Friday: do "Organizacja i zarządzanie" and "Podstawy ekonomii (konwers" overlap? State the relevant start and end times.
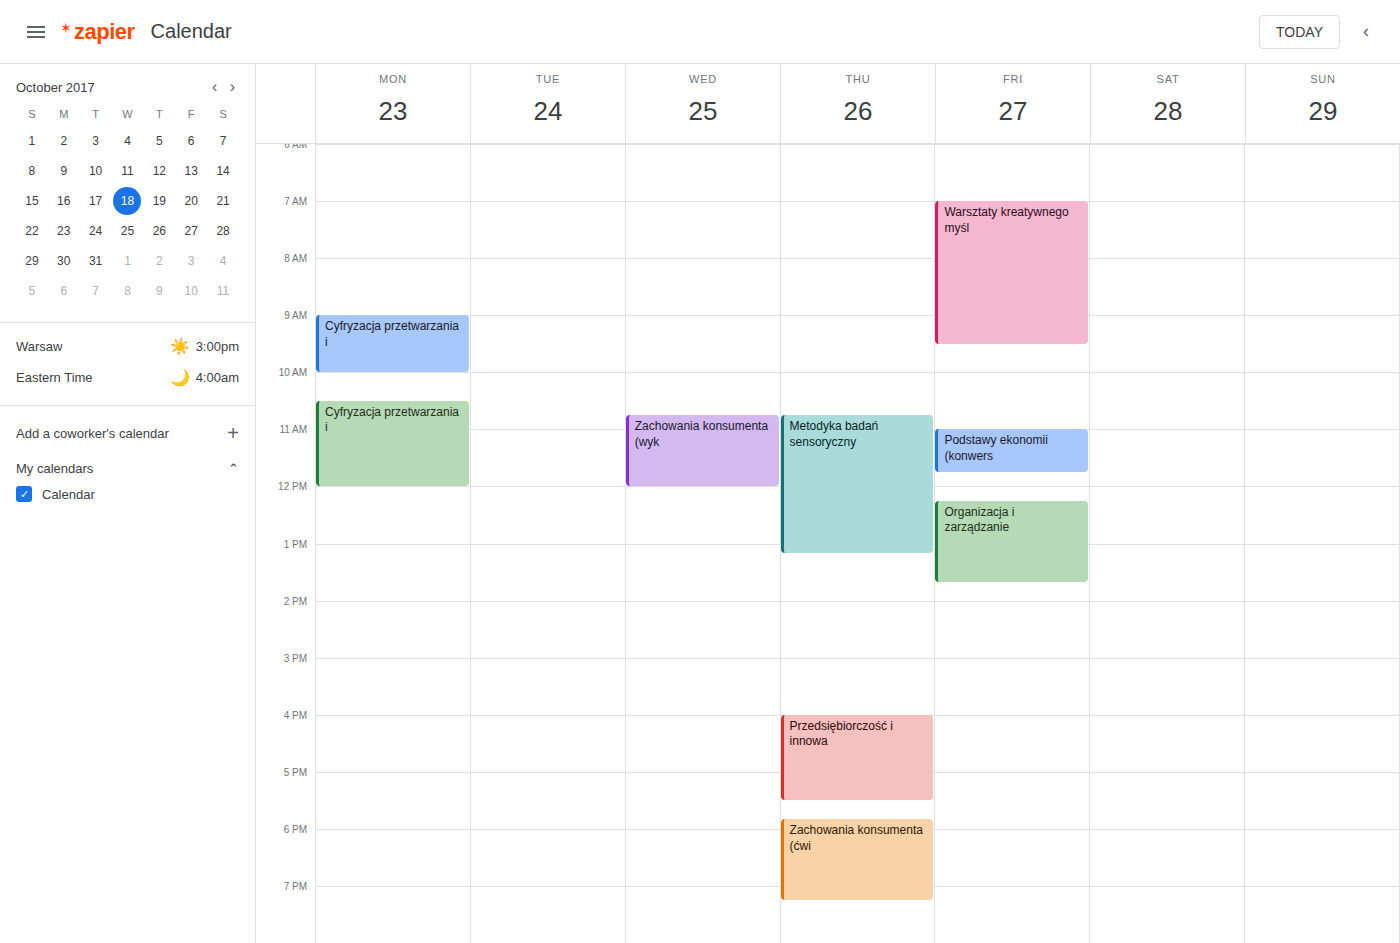
"Podstawy ekonomii (konwers" ends at 11:45 AM and "Organizacja i zarządzanie" starts at 12:15 PM -- no overlap.